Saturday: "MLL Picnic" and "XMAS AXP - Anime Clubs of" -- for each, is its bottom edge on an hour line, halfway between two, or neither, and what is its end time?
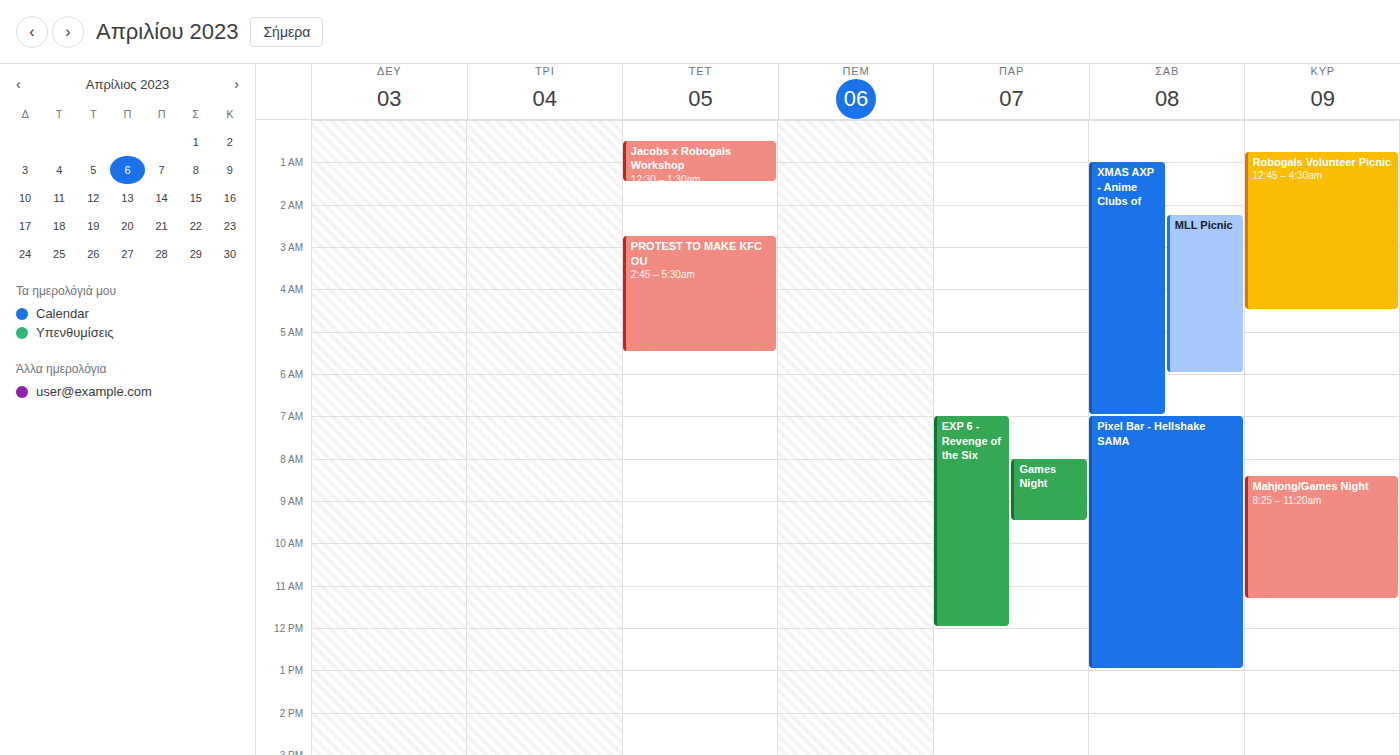
"MLL Picnic": 6:00 AM, exactly on the 6 AM line. "XMAS AXP - Anime Clubs of": 7:00 AM, exactly on the 7 AM line.